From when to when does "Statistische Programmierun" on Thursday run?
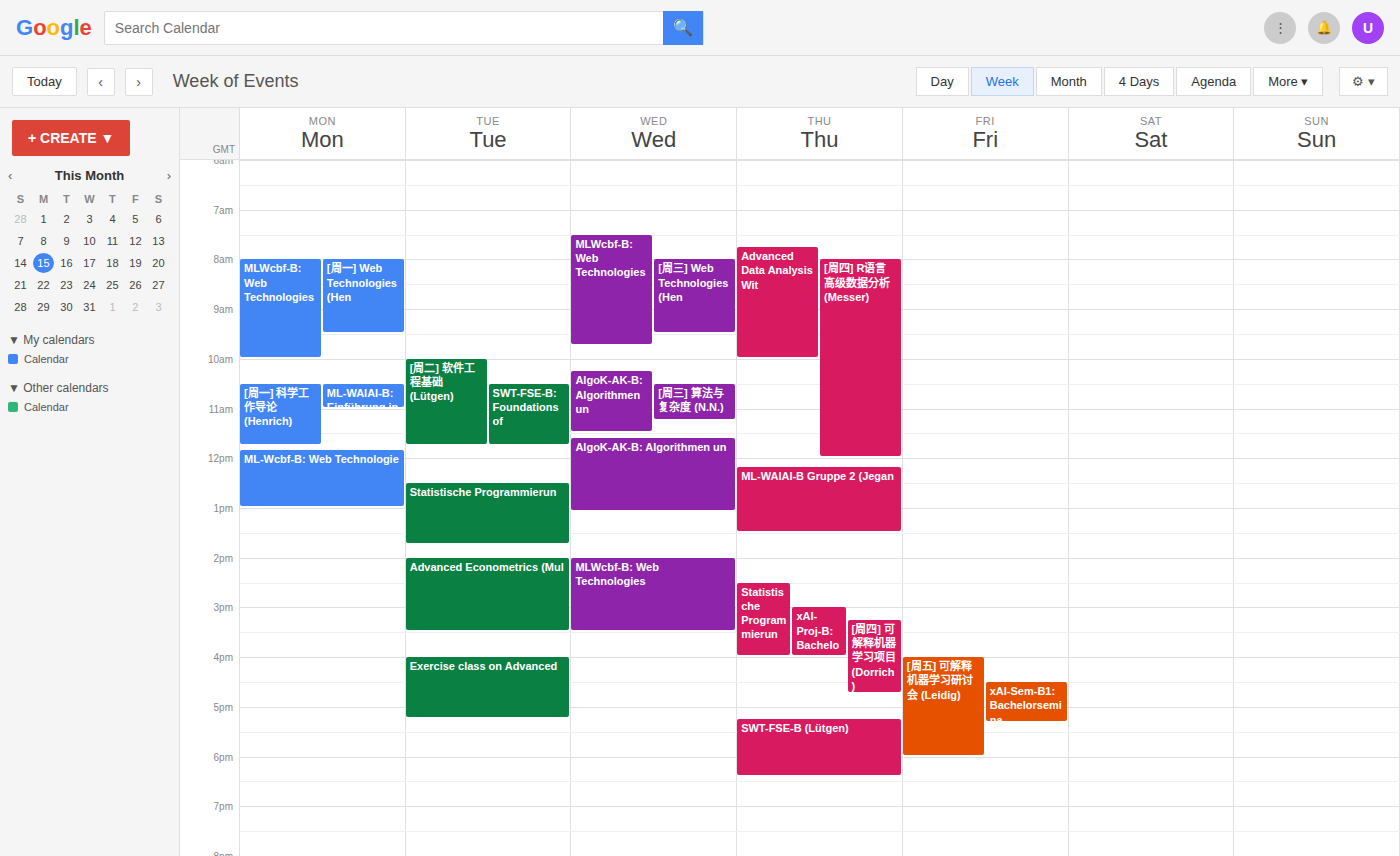
14:30 to 16:00